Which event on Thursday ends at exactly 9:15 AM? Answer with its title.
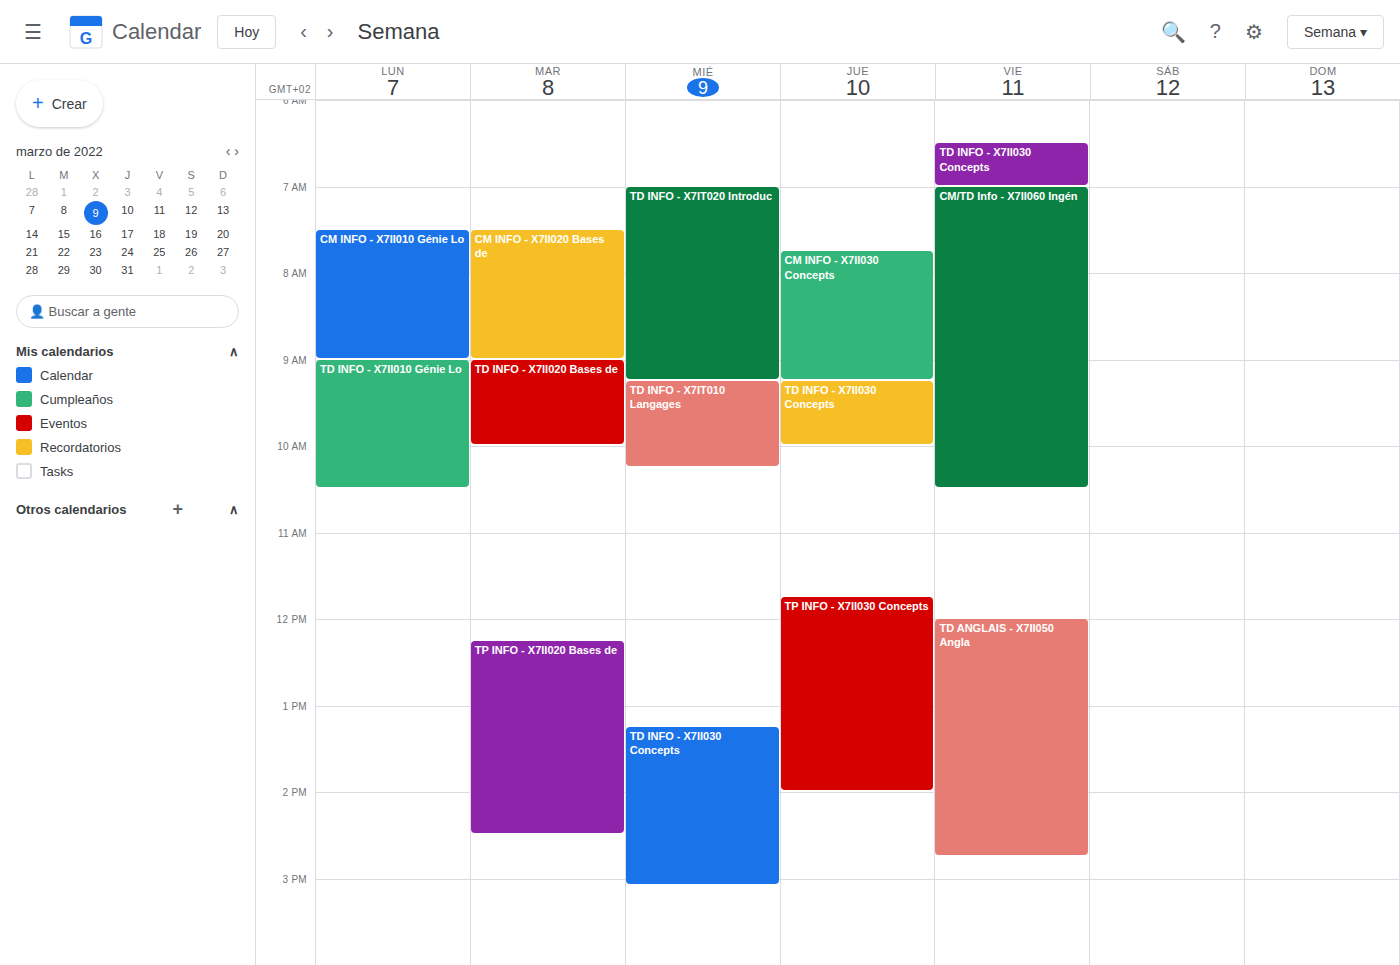
"CM INFO - X7II030 Concepts"